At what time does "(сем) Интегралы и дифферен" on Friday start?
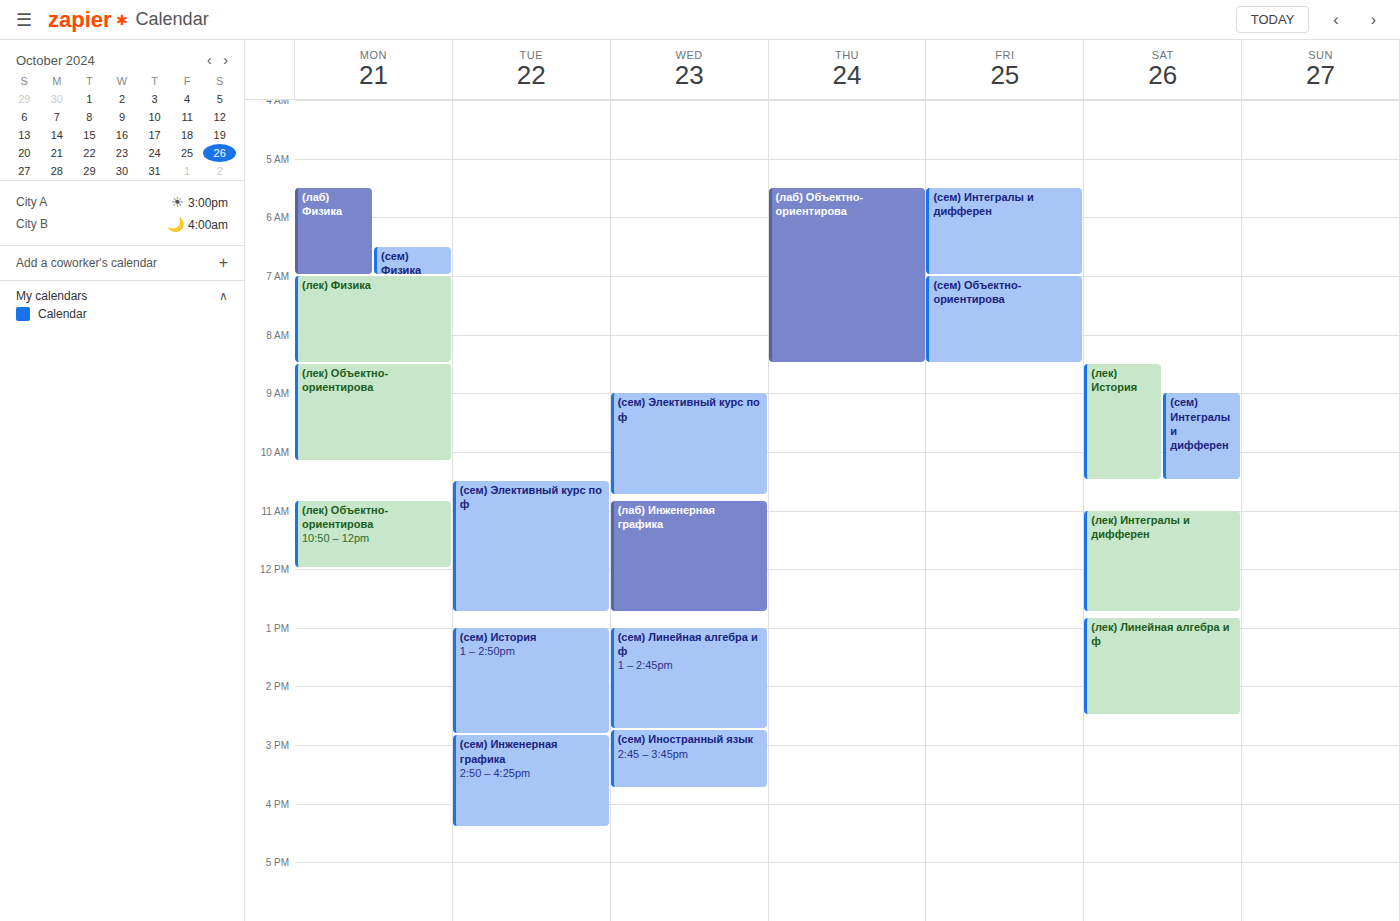
5:30 AM